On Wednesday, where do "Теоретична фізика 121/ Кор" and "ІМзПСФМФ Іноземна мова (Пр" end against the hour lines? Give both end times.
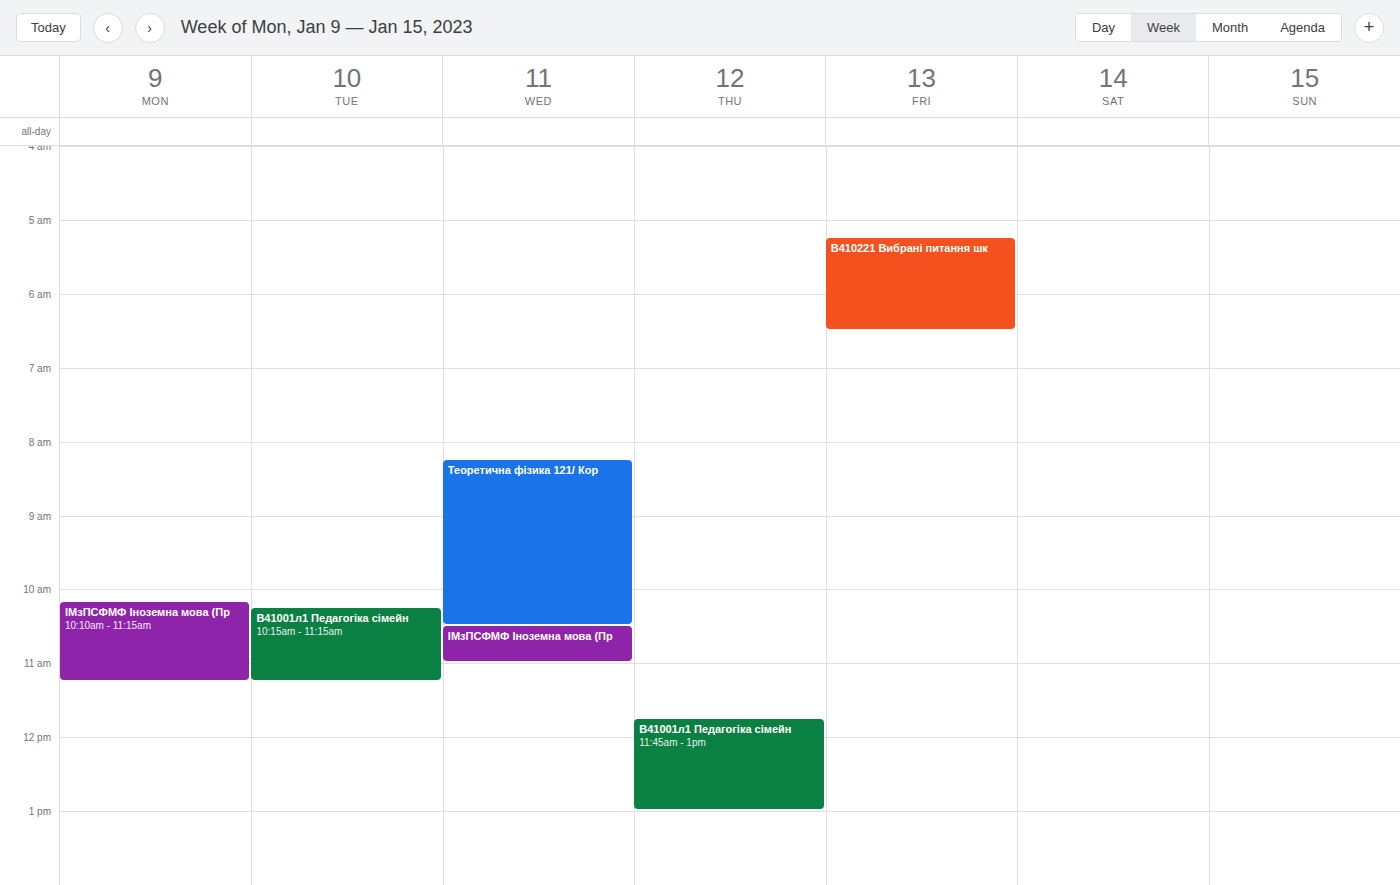
"Теоретична фізика 121/ Кор": 10:30 AM, halfway between the 10 AM and 11 AM lines. "ІМзПСФМФ Іноземна мова (Пр": 11:00 AM, exactly on the 11 AM line.